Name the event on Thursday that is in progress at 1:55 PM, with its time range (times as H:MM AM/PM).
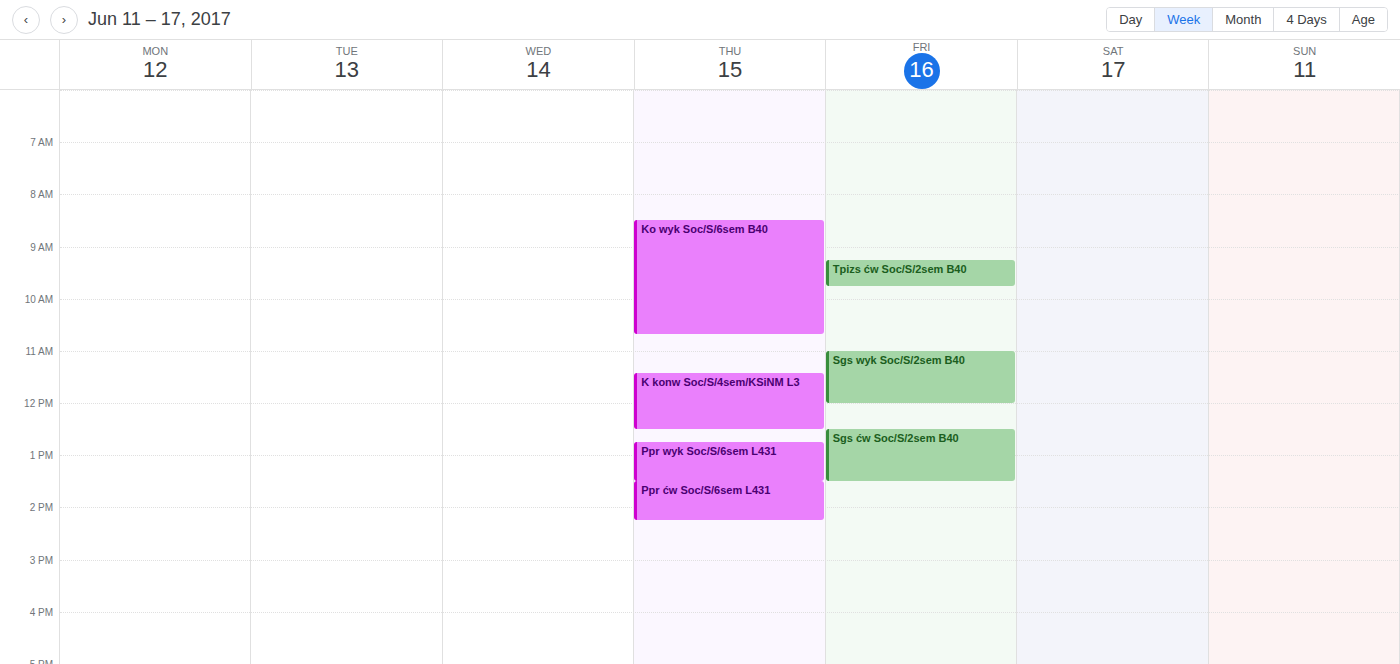
"Ppr ćw Soc/S/6sem L431", 1:30 PM to 2:15 PM